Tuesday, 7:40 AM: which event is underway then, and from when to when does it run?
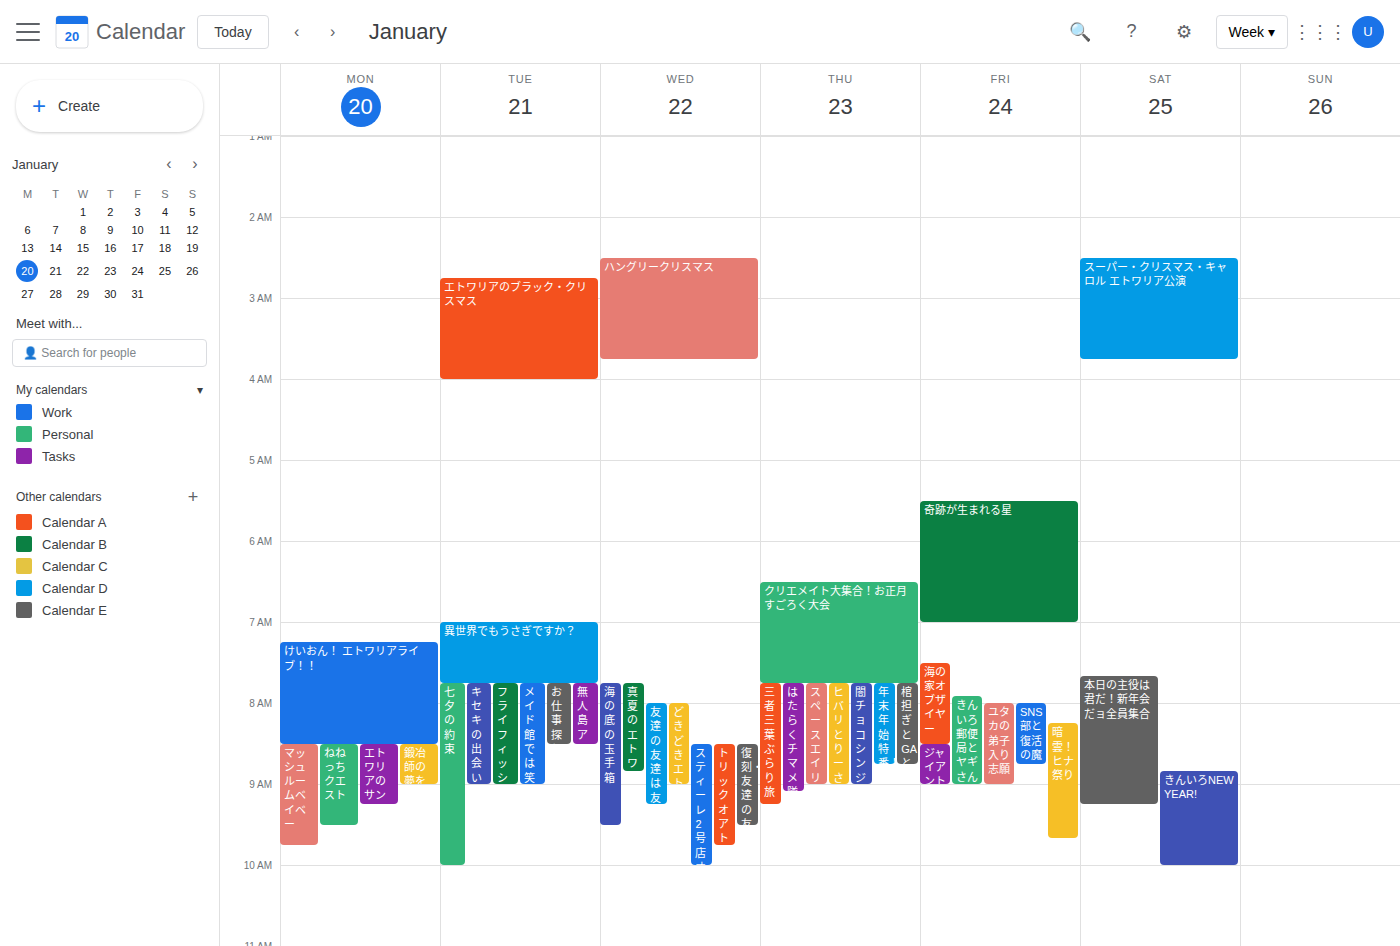
"異世界でもうさぎですか？", 7:00 AM to 7:45 AM